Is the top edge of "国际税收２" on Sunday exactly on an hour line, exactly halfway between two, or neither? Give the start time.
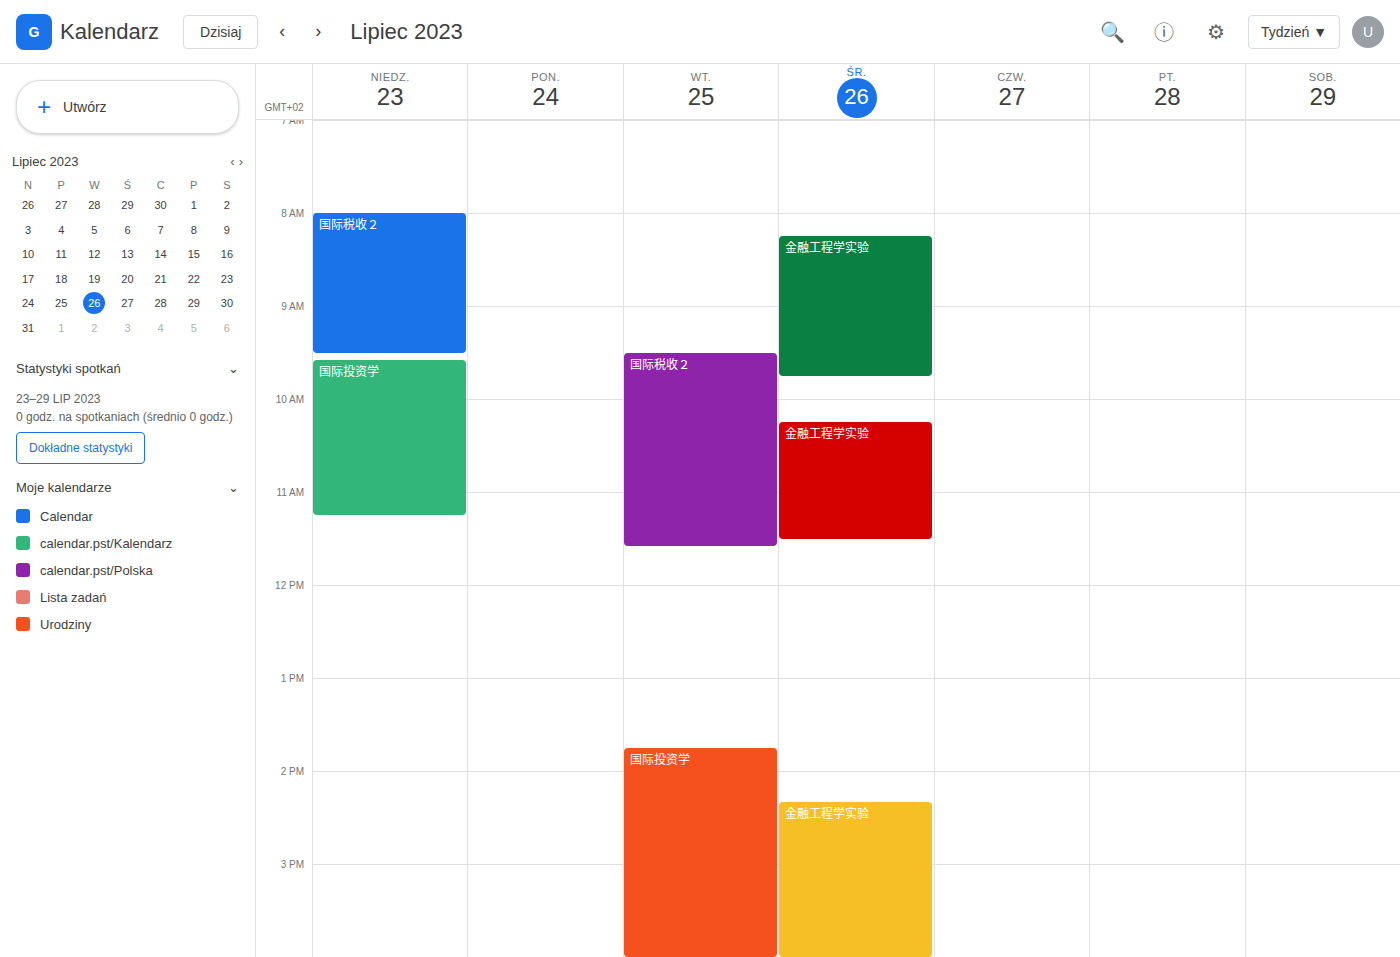
8:00 AM -- exactly on the 8 AM line.